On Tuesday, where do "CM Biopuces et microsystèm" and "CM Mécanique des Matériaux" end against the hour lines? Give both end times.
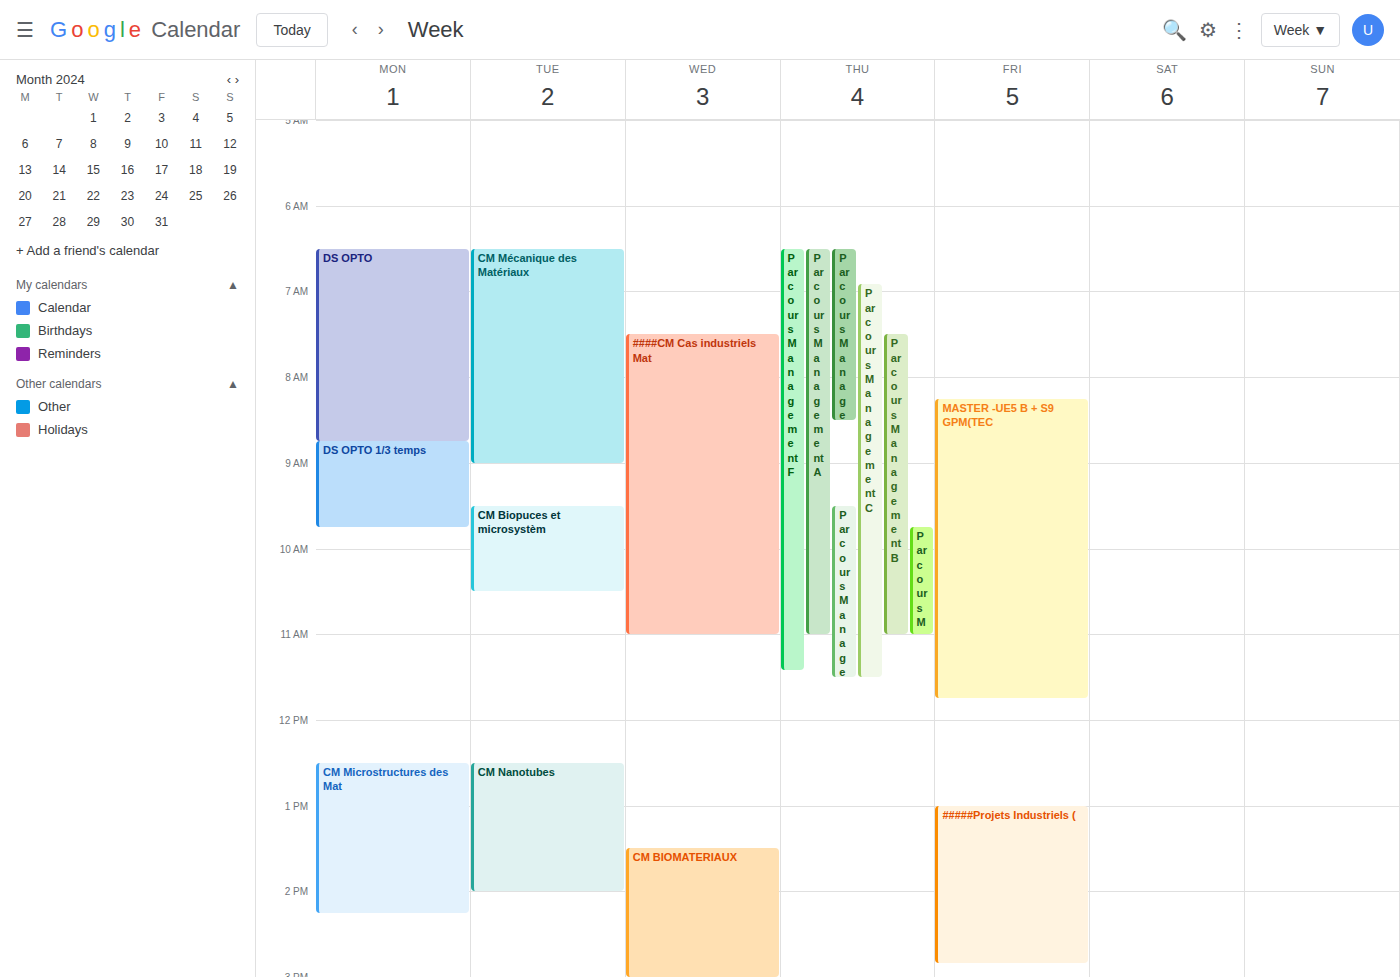
"CM Biopuces et microsystèm": 10:30, halfway between the 10:00 and 11:00 lines. "CM Mécanique des Matériaux": 09:00, exactly on the 09:00 line.